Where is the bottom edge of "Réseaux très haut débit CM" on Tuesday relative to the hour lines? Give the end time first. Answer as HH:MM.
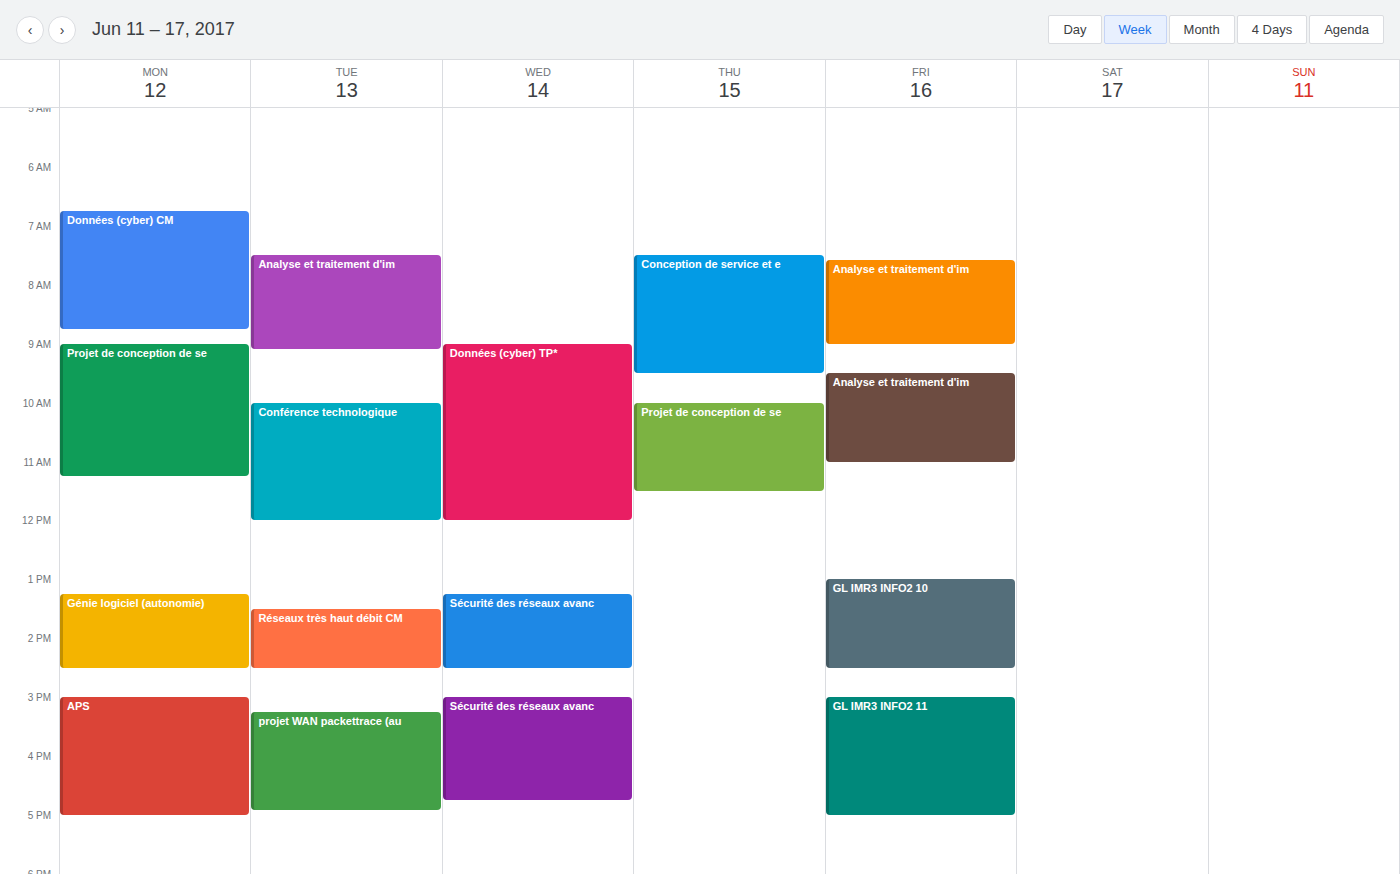
14:30 -- halfway between the 14:00 and 15:00 lines.